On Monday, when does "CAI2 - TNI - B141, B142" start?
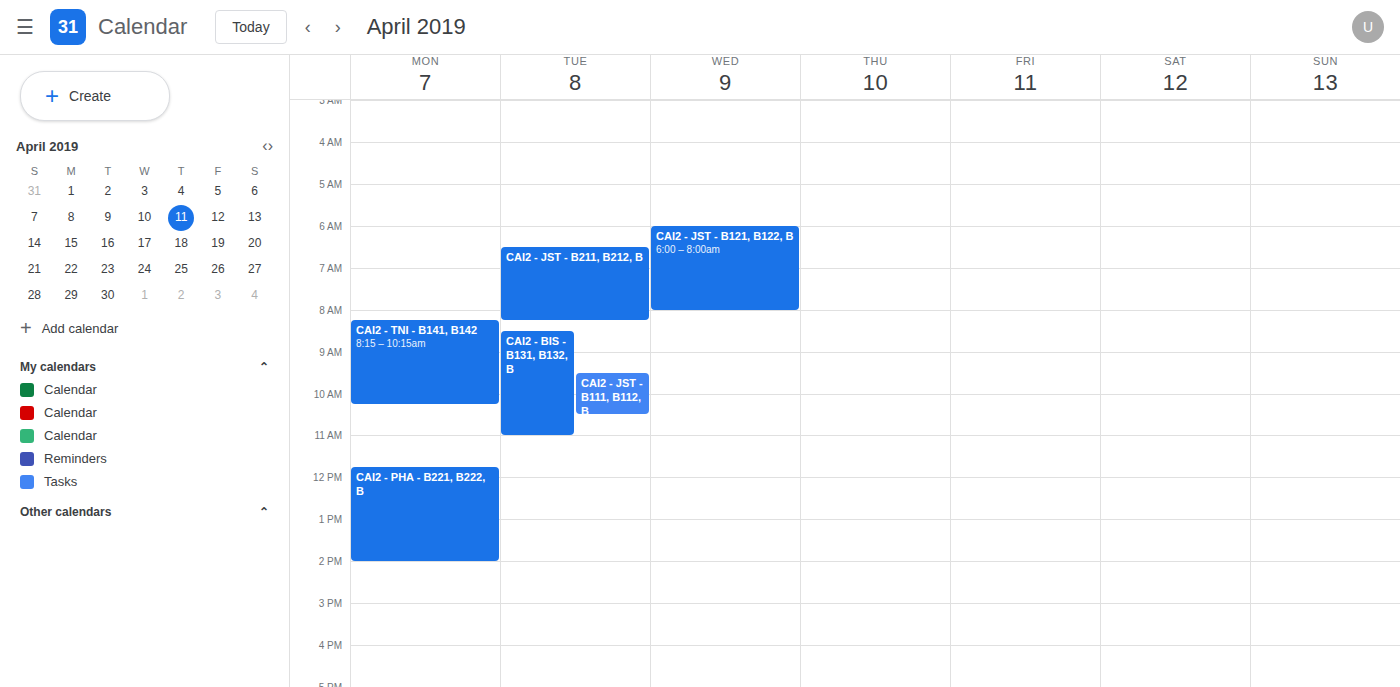
8:15 AM